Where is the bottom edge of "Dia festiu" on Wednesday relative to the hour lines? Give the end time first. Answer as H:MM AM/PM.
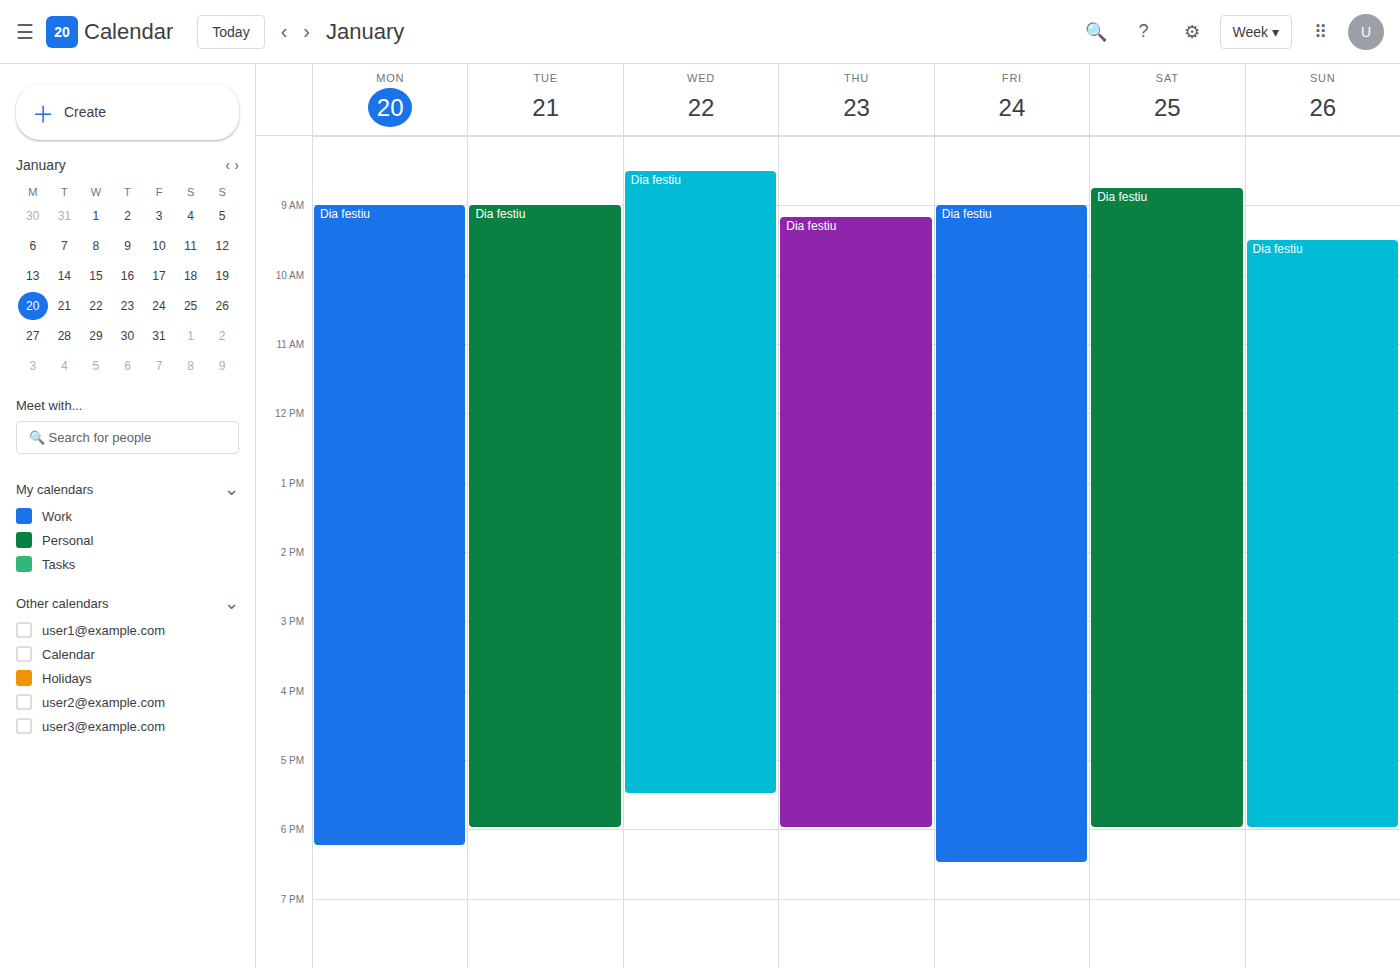
5:30 PM -- halfway between the 5 PM and 6 PM lines.